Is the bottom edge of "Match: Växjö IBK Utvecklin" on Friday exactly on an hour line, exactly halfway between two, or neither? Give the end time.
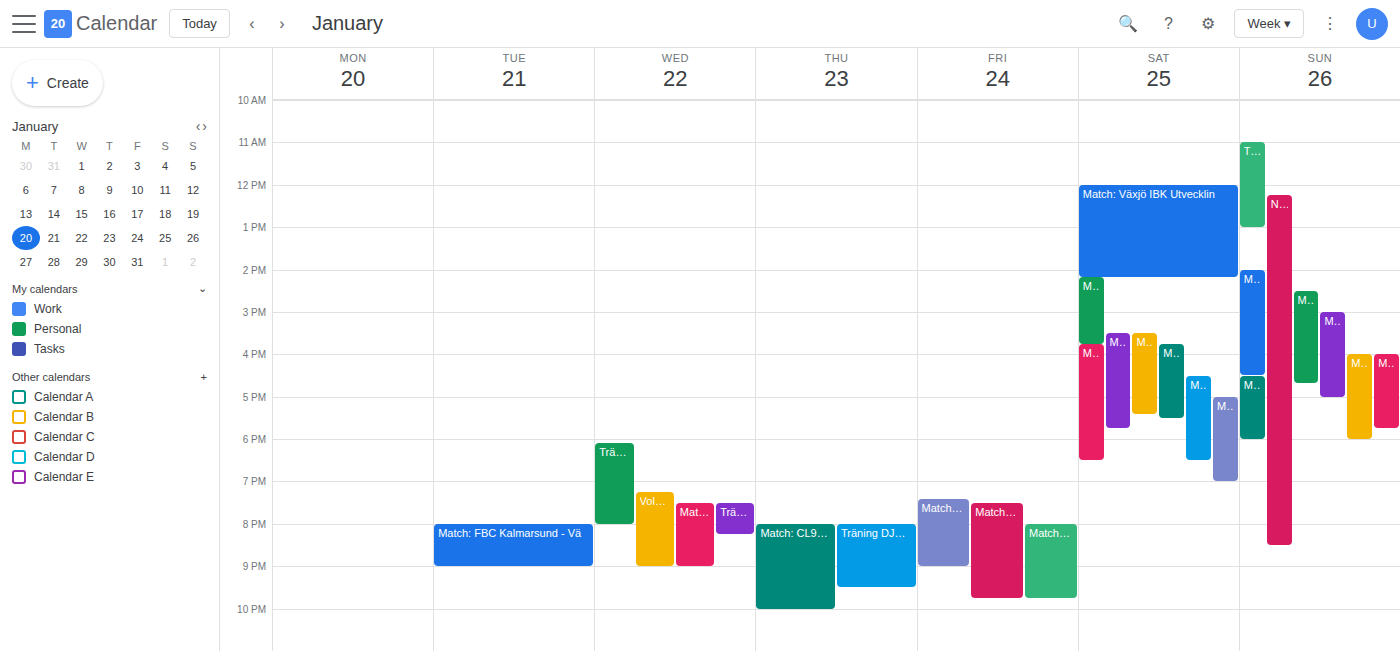
9:45 PM -- neither: three quarters of the way from the 9 PM line to the 10 PM line.